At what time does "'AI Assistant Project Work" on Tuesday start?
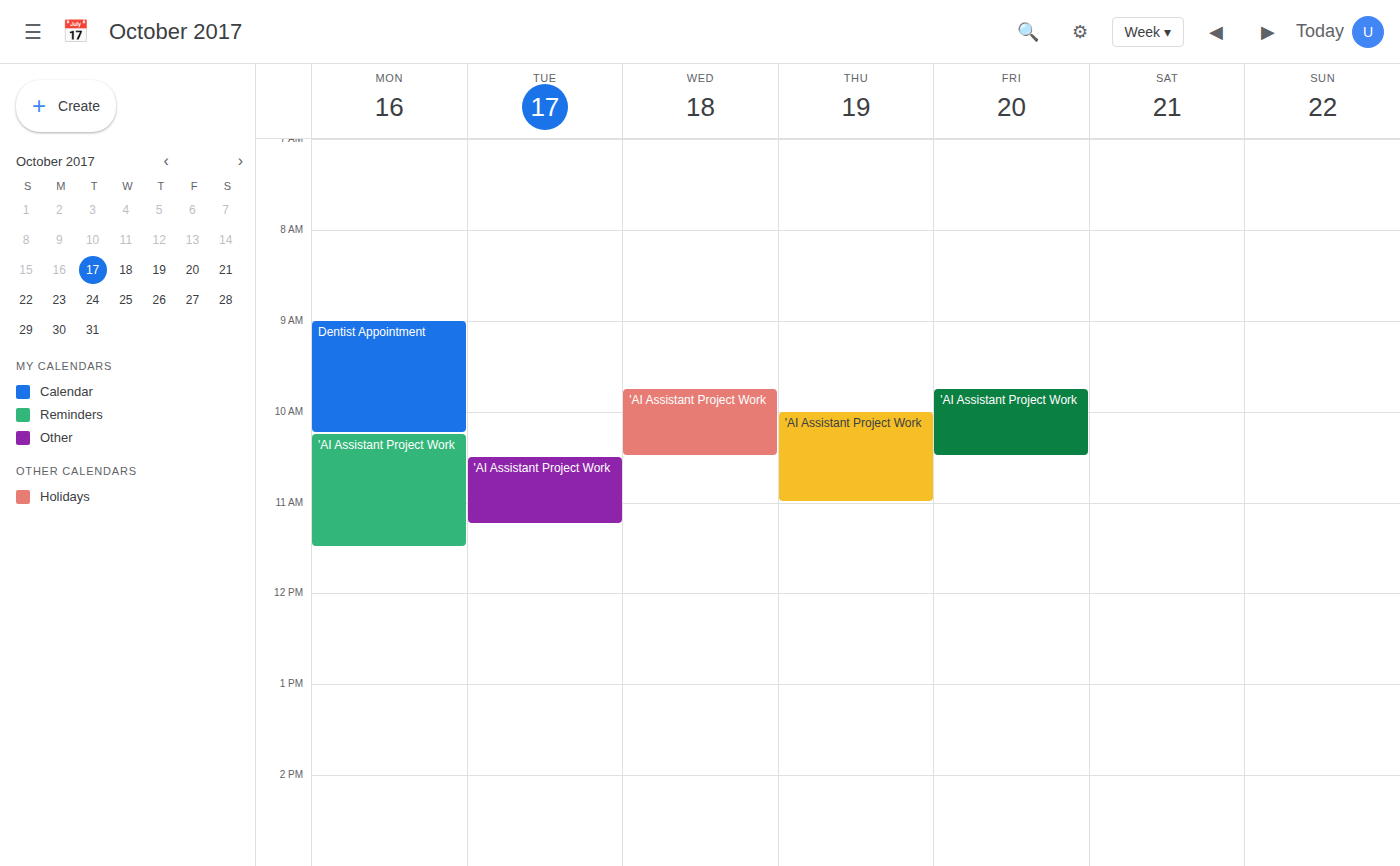
10:30 AM